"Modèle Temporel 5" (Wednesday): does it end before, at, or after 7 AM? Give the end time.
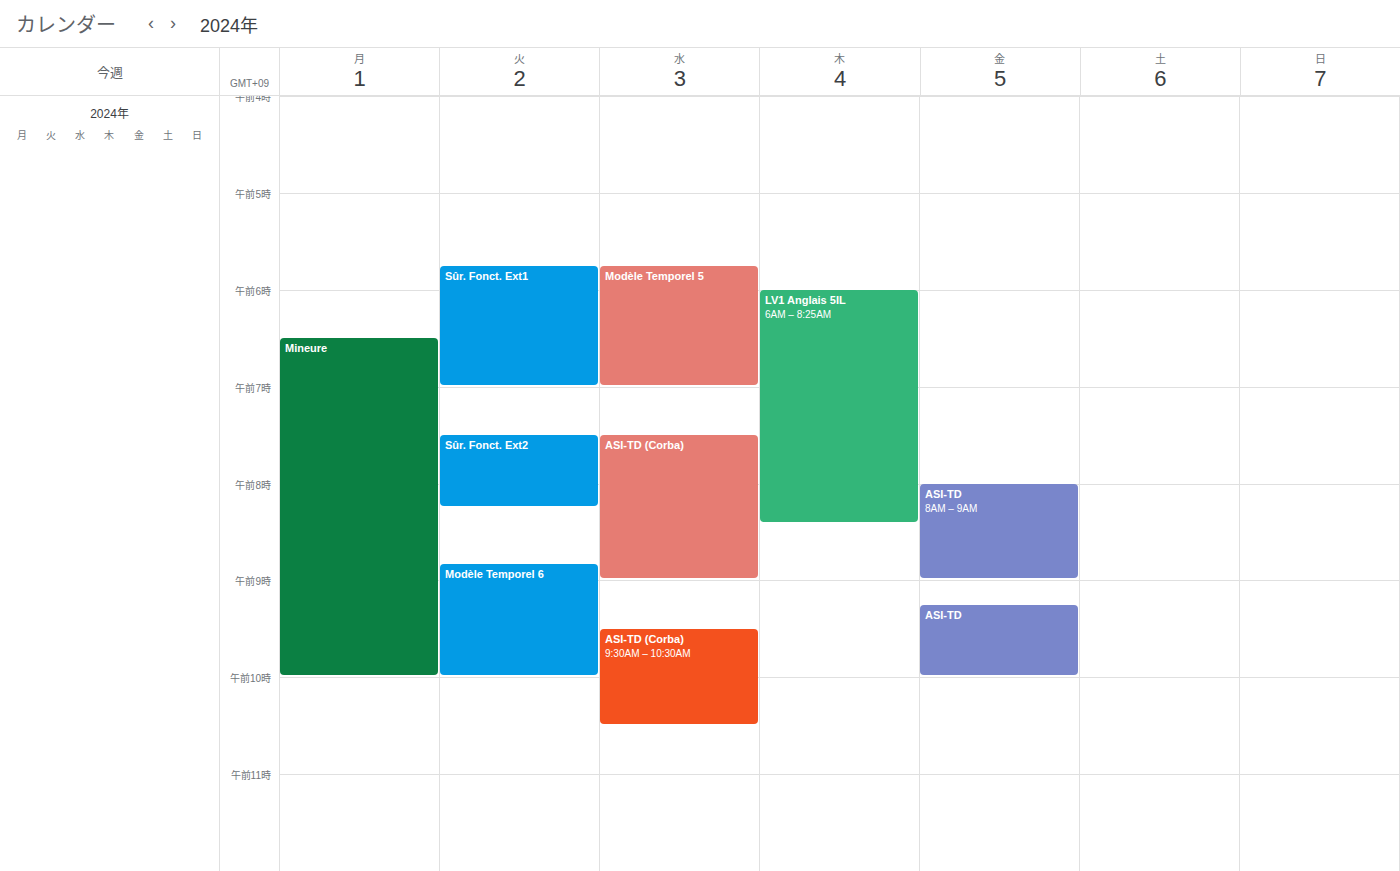
7:00 AM -- exactly at 7 AM, on the 7 AM line.